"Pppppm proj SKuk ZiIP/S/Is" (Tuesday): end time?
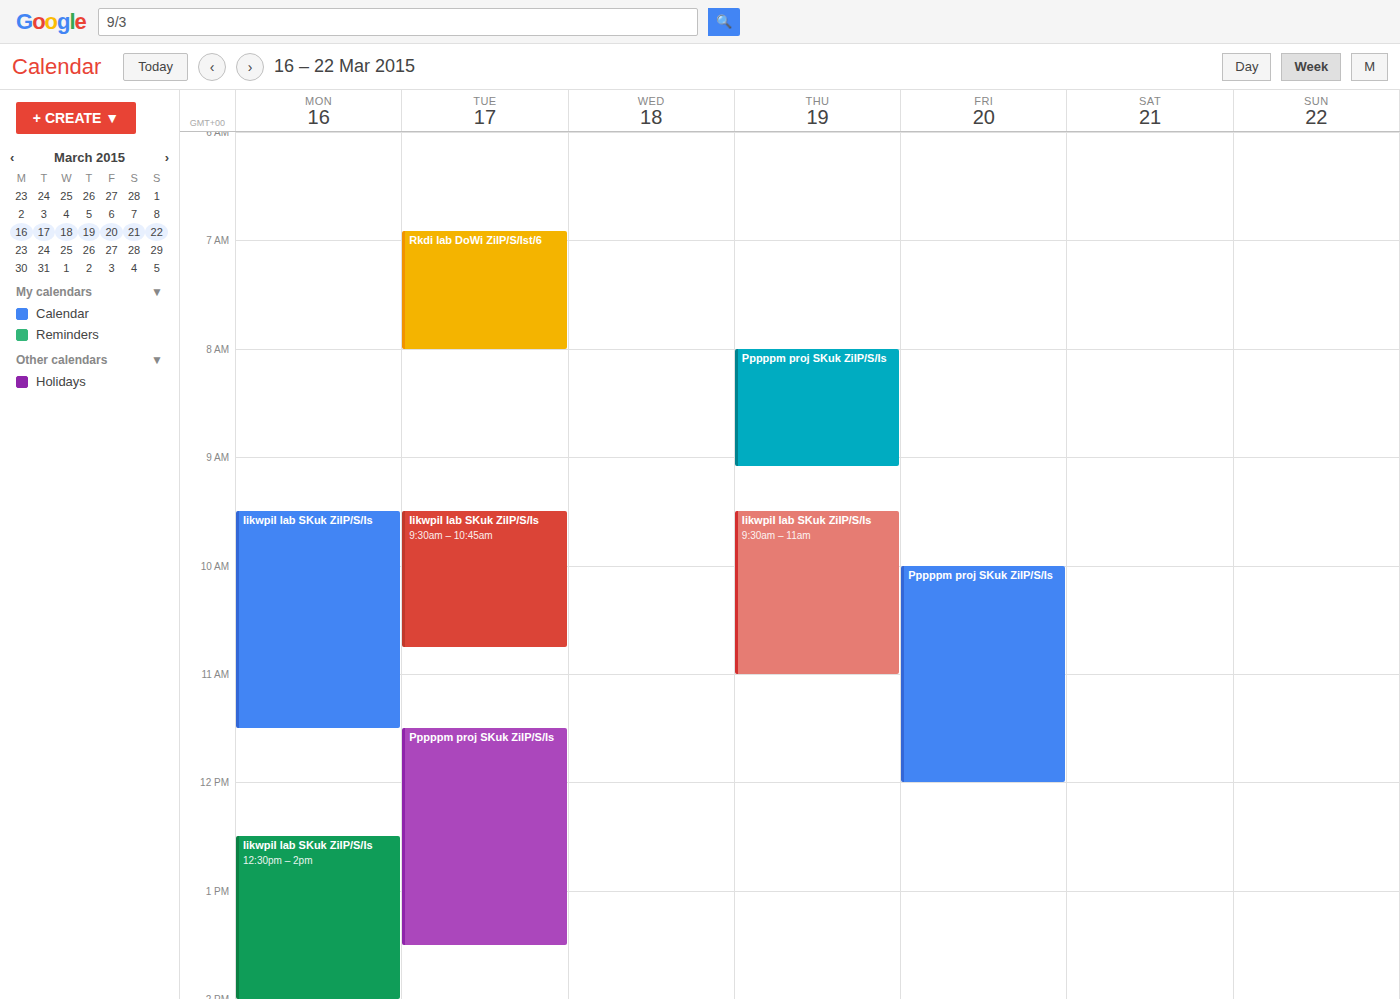
13:30